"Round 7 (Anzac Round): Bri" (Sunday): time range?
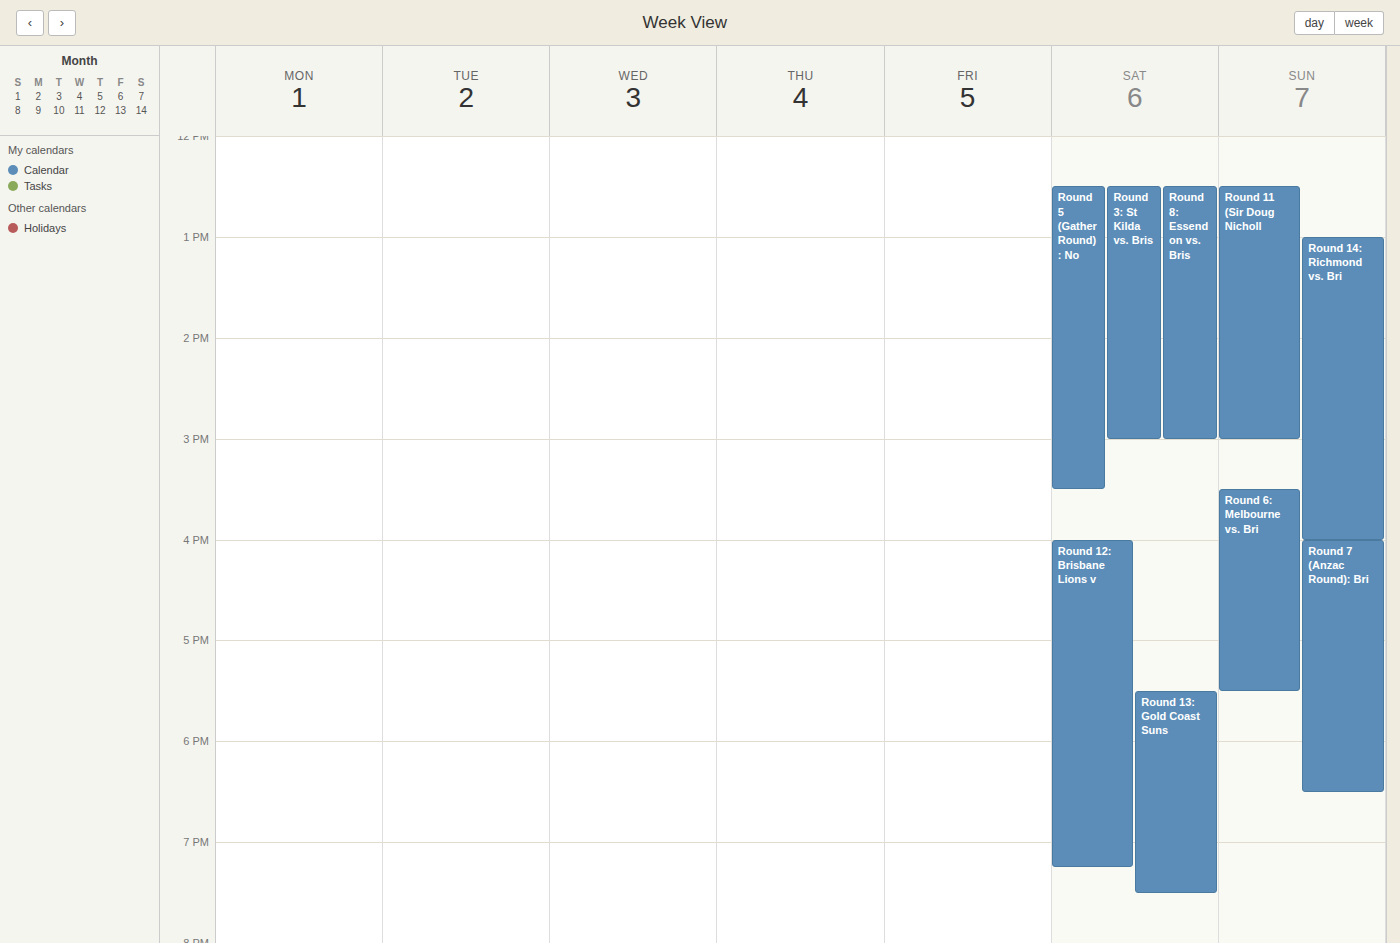
4:00 PM to 6:30 PM